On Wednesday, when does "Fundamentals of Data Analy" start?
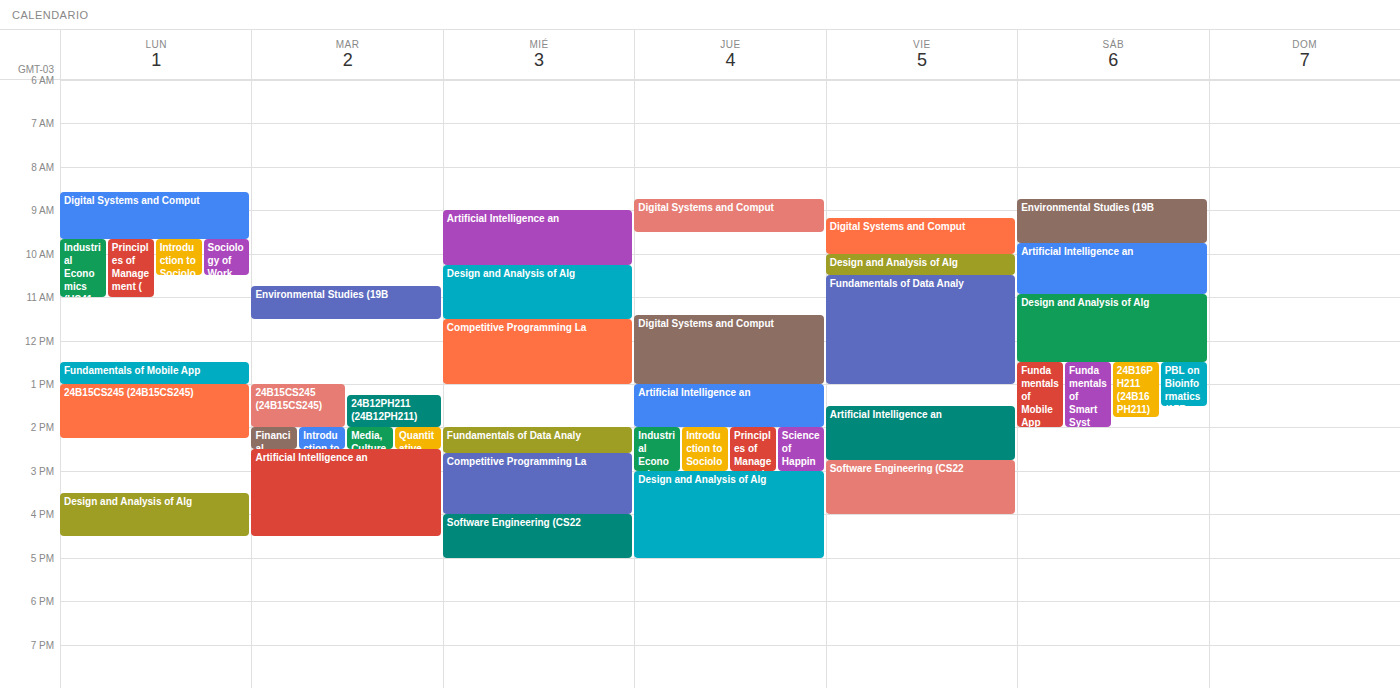
2:00 PM